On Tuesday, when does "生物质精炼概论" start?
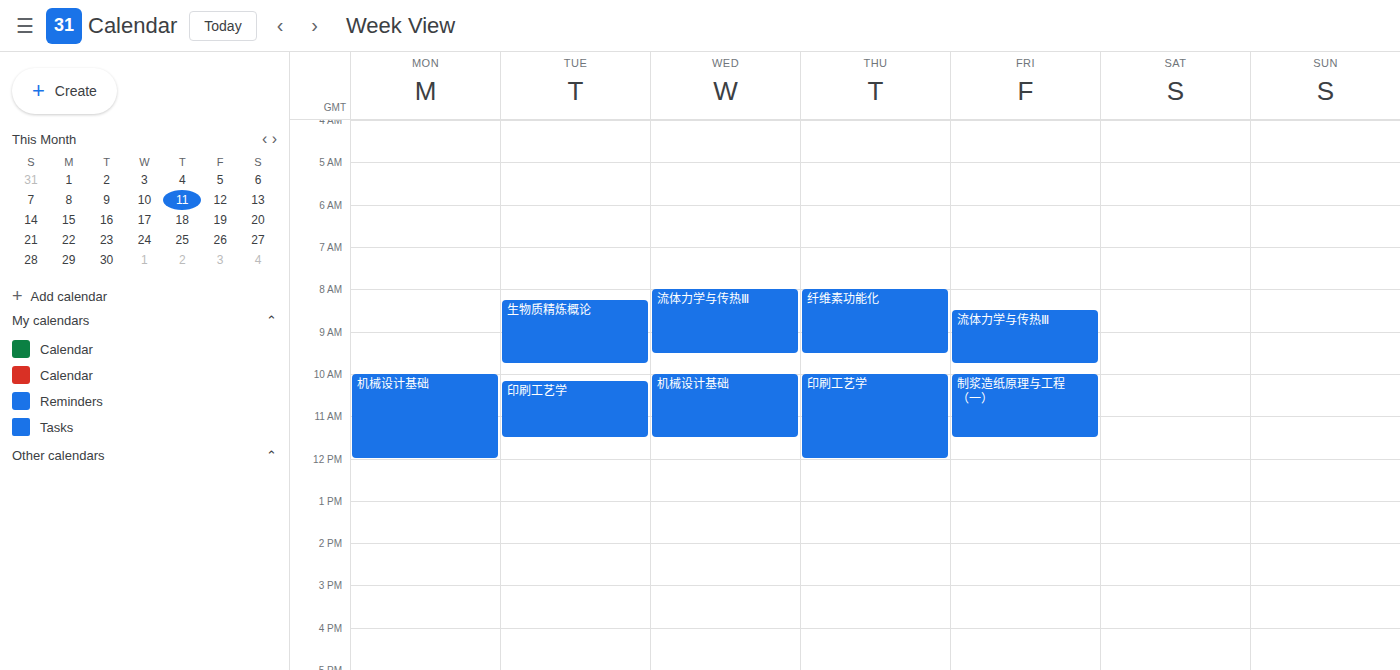
8:15 AM